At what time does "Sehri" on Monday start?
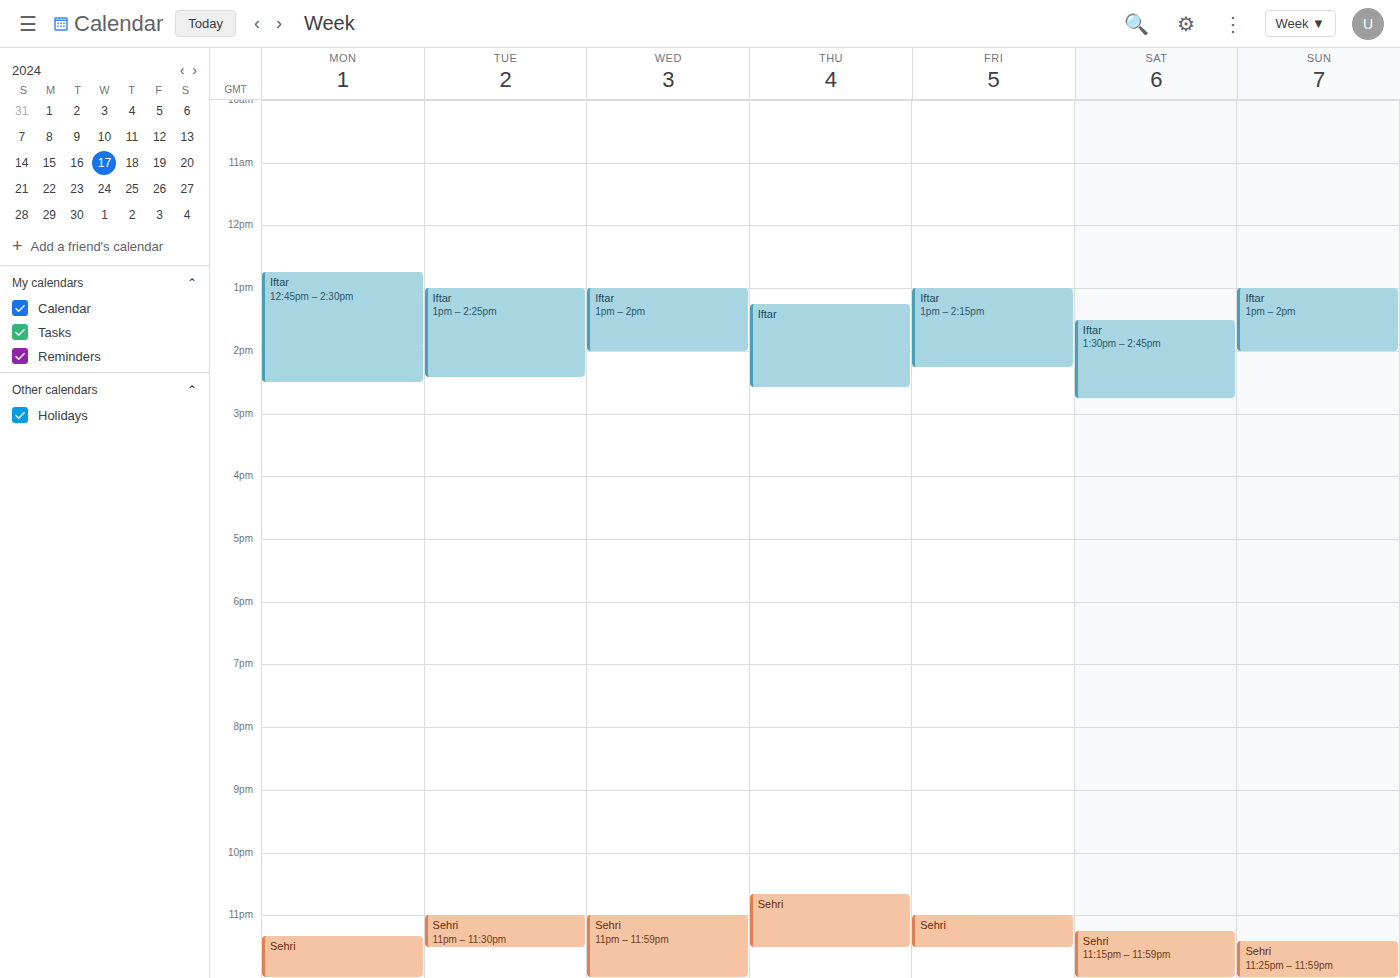
23:20